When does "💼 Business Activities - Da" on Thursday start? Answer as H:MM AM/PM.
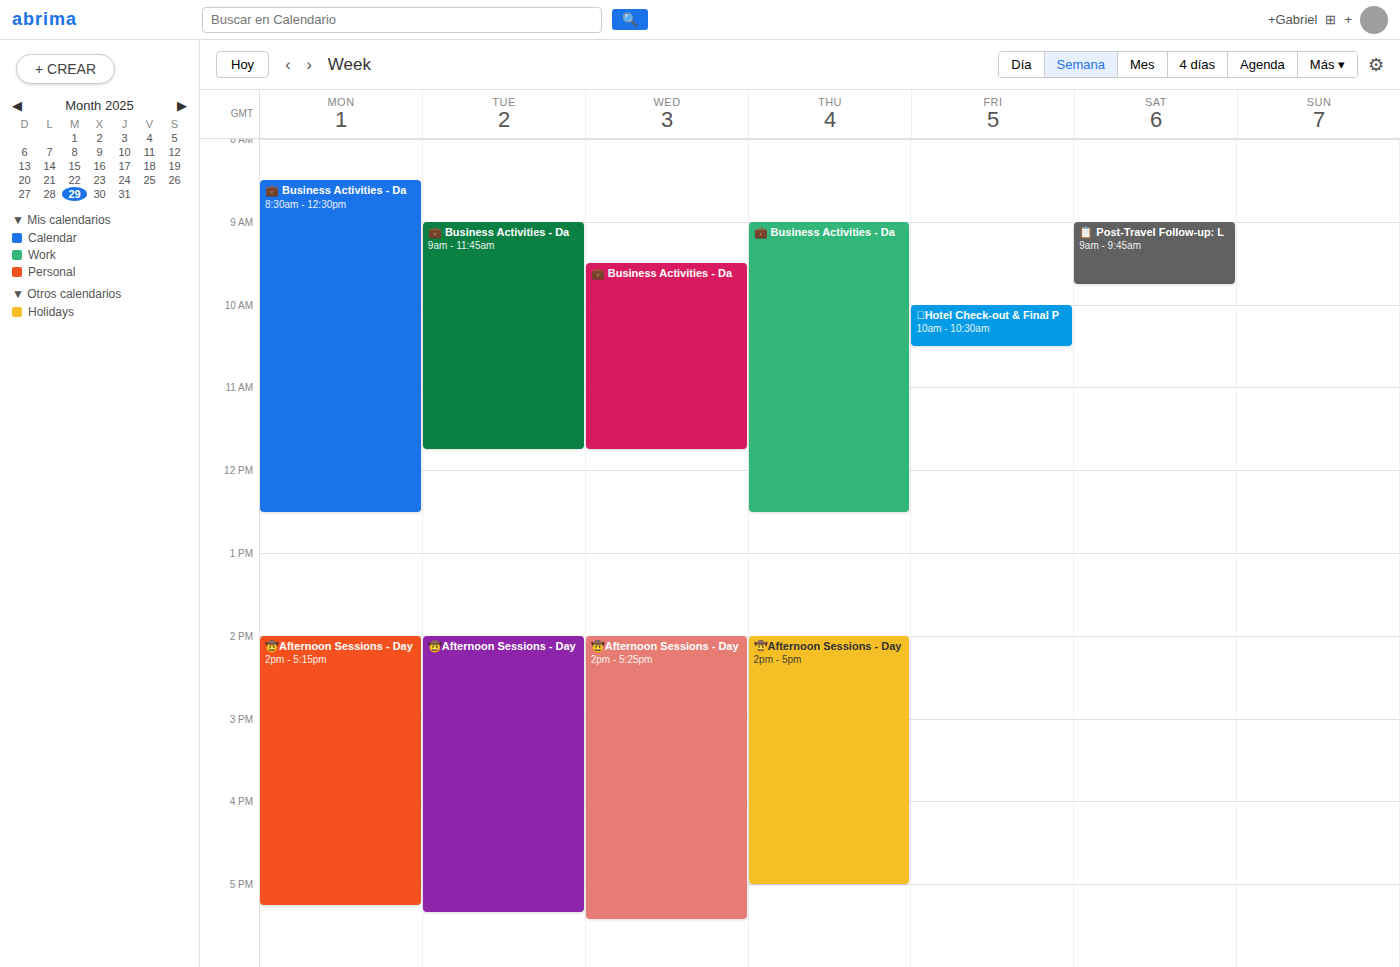
9:00 AM